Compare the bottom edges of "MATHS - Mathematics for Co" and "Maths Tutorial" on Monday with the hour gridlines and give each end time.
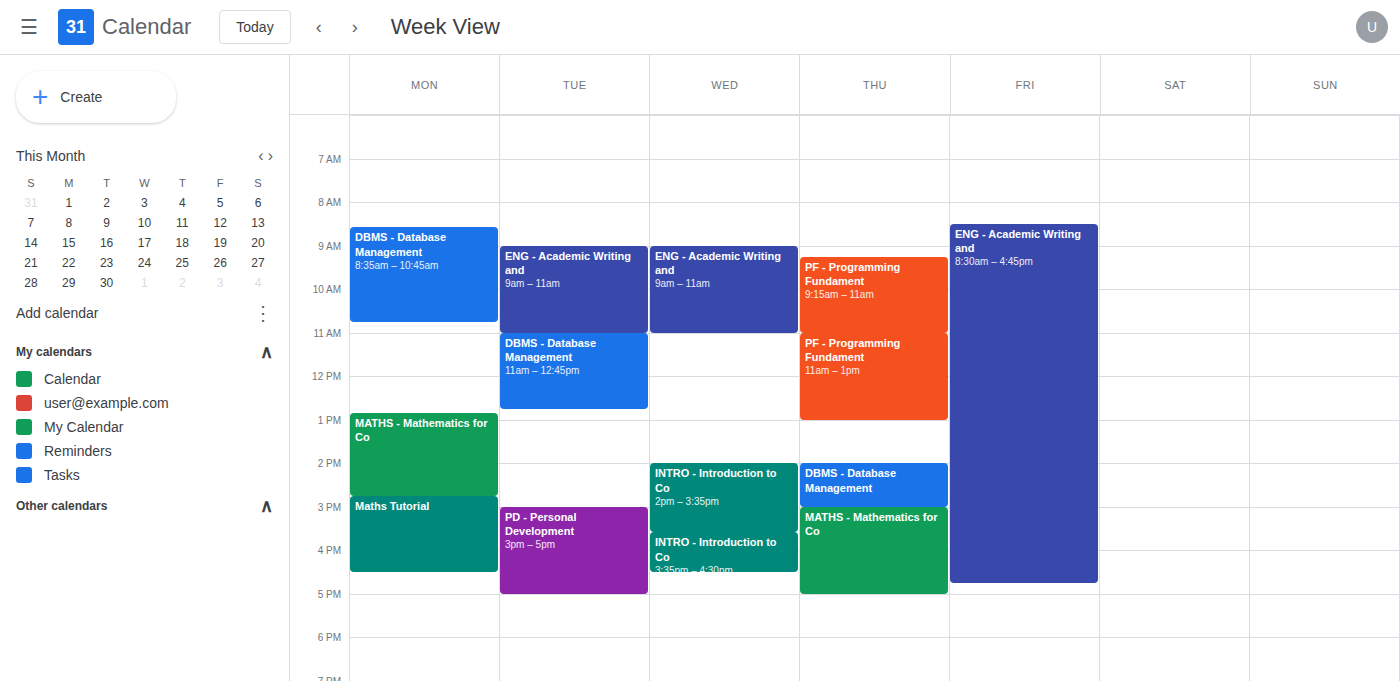
"MATHS - Mathematics for Co": 14:45, neither: three quarters of the way from the 14:00 line to the 15:00 line. "Maths Tutorial": 16:30, halfway between the 16:00 and 17:00 lines.